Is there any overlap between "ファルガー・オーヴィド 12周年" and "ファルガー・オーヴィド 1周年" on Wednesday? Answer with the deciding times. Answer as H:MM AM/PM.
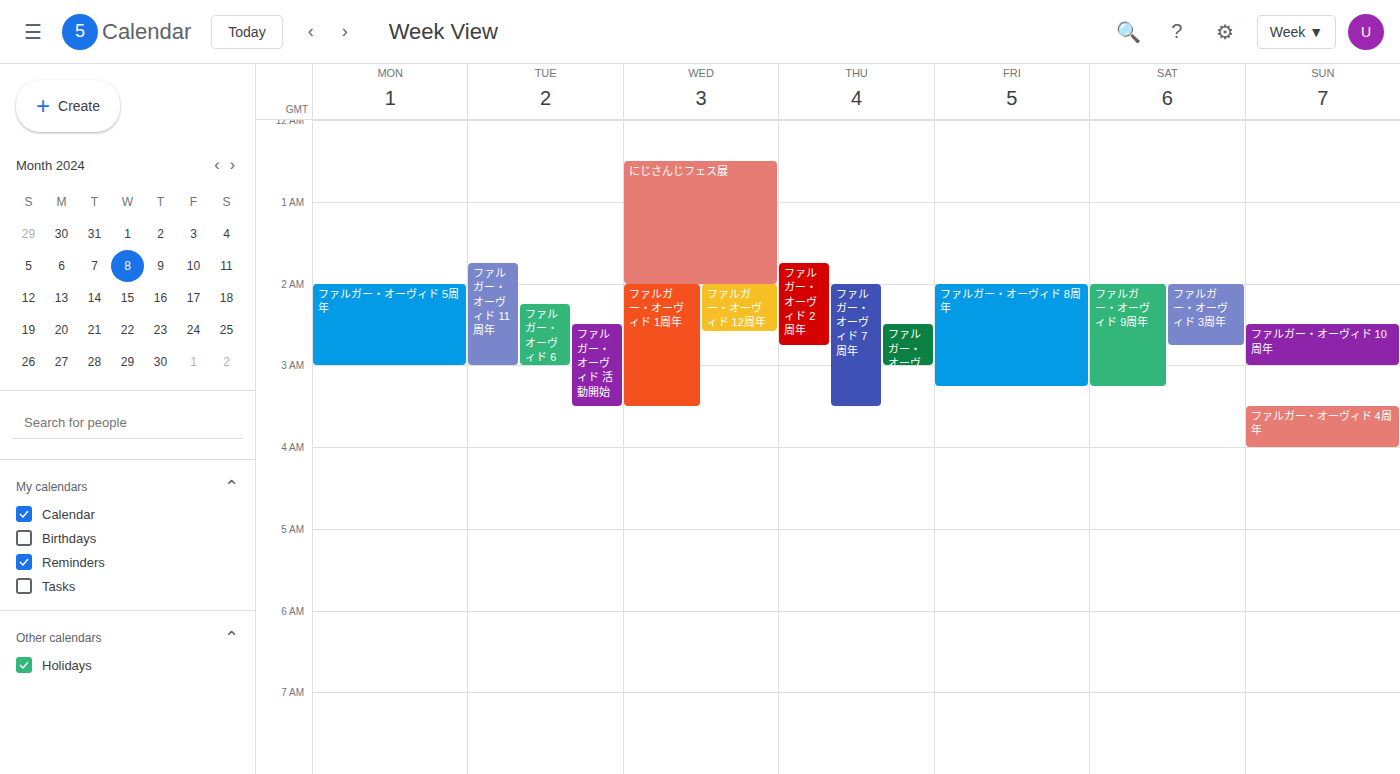
"ファルガー・オーヴィド 12周年" runs 2:00 AM to 2:35 AM, inside "ファルガー・オーヴィド 1周年" -- they overlap.